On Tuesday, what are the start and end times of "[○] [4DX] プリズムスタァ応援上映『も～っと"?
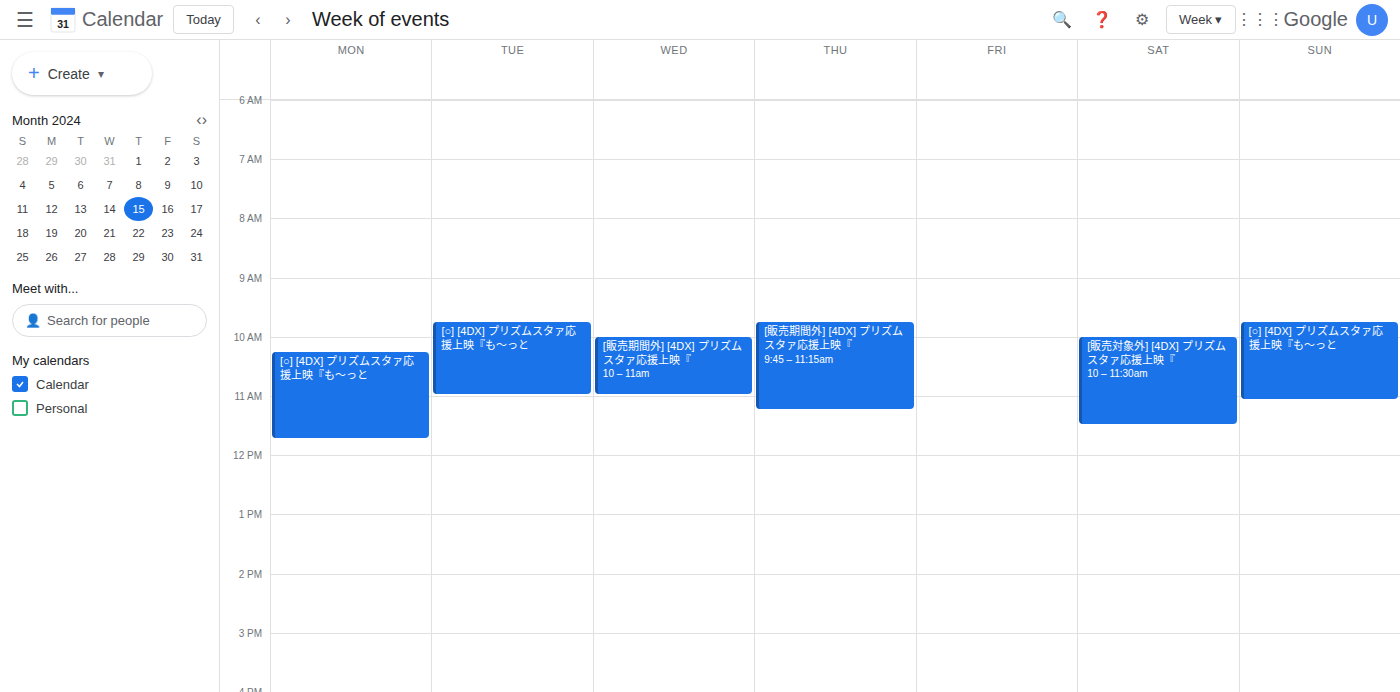
9:45 AM to 11:00 AM